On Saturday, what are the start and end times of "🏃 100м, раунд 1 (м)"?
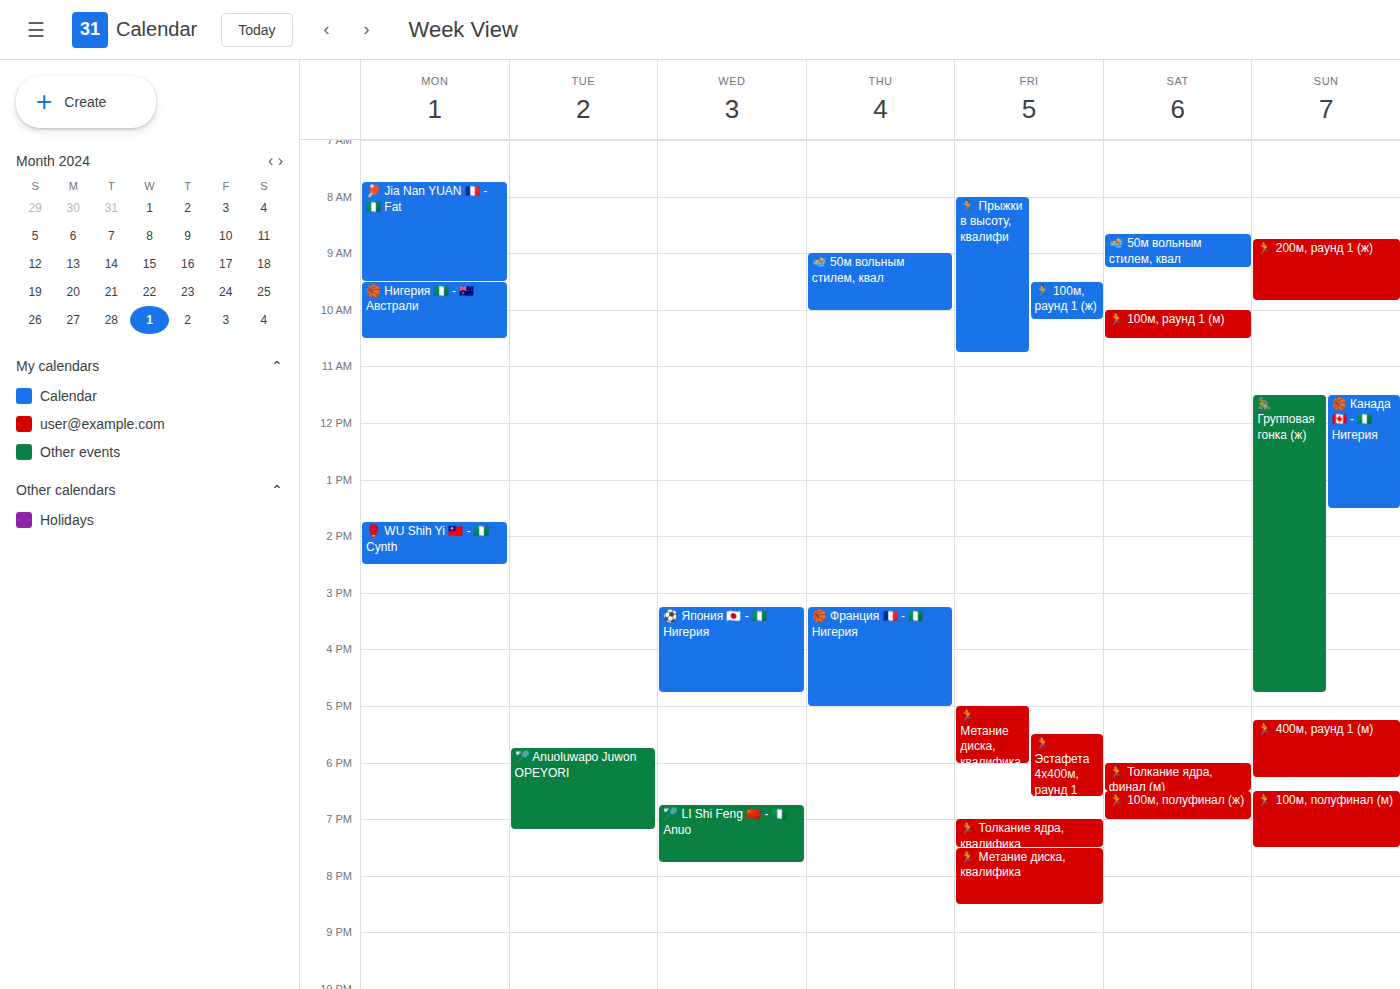
10:00 AM to 10:30 AM